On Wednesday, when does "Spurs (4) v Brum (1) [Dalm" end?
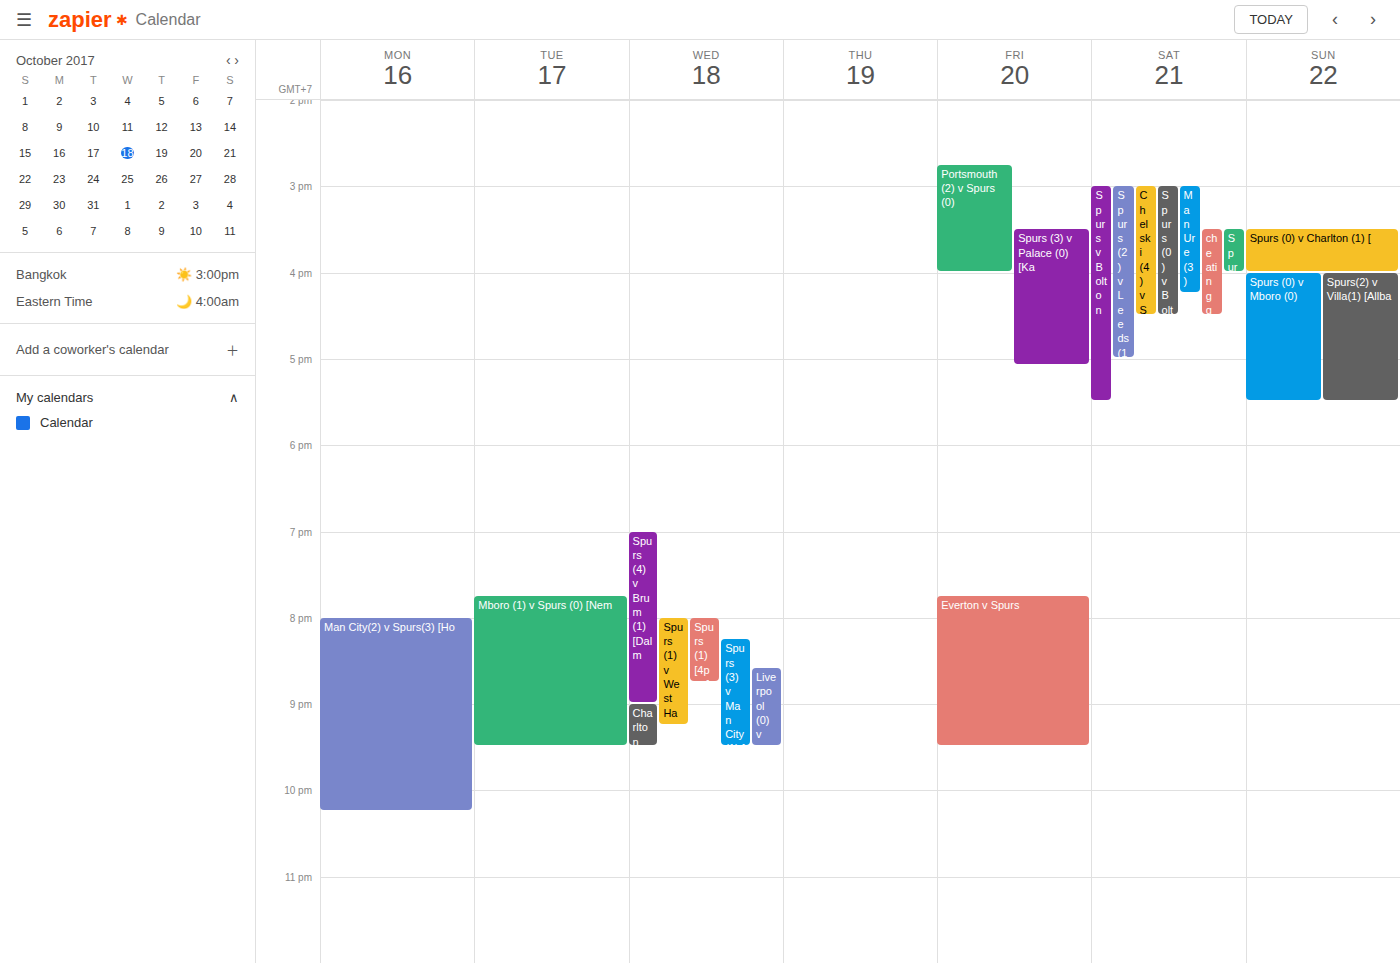
9:00 PM